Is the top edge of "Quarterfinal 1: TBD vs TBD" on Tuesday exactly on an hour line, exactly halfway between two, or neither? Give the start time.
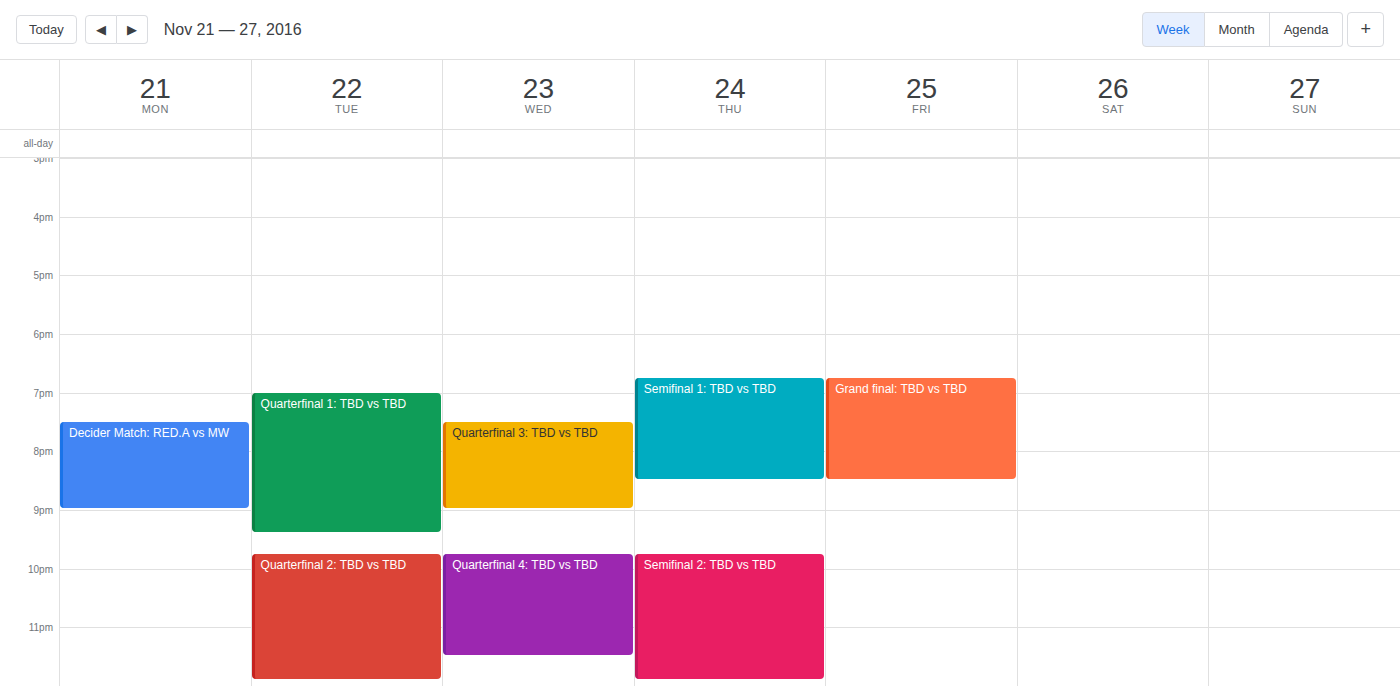
7:00 PM -- exactly on the 7 PM line.